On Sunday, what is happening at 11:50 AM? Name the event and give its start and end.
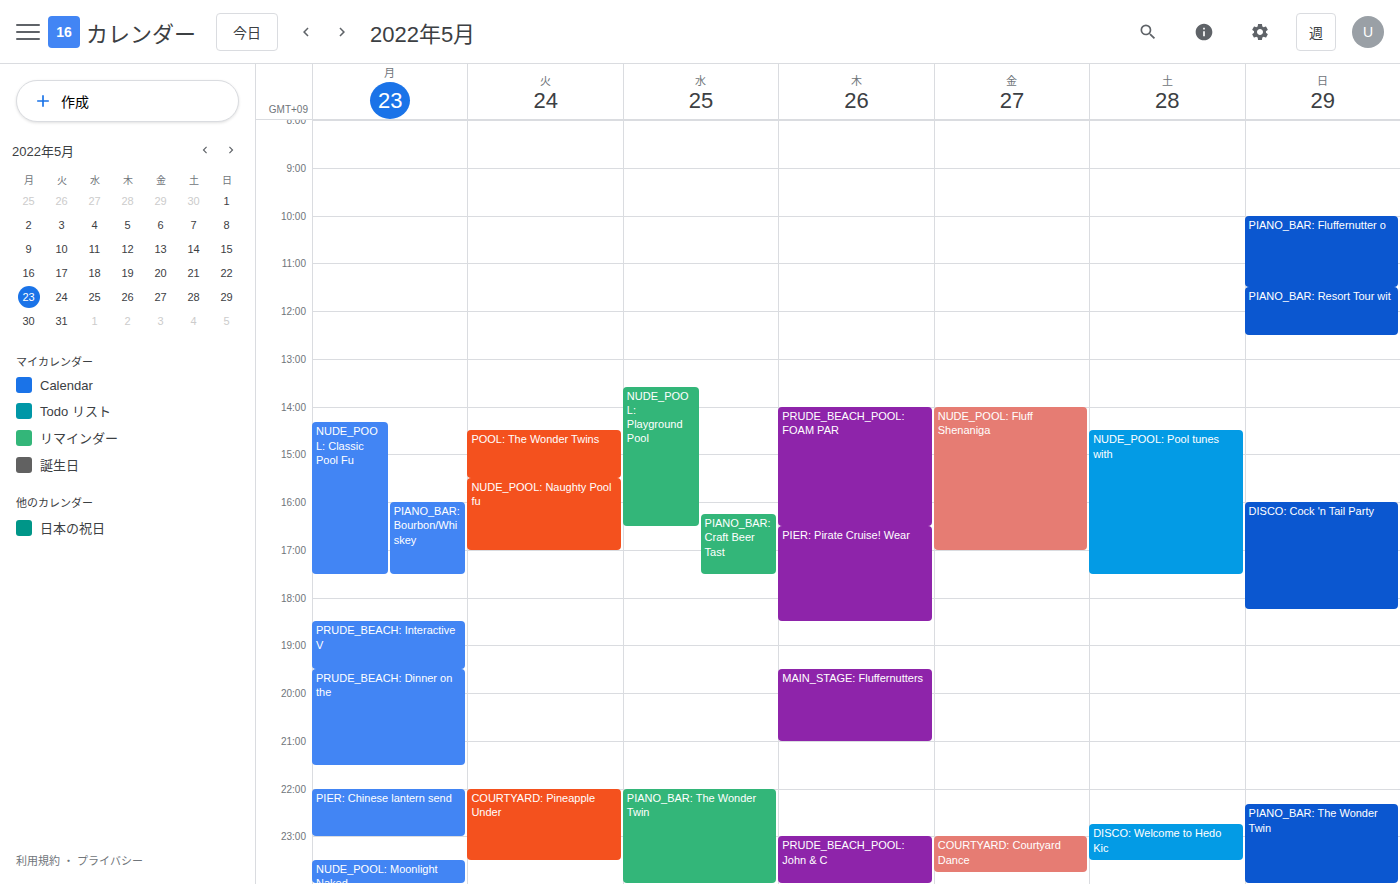
"PIANO_BAR: Resort Tour wit", 11:30 AM to 12:30 PM